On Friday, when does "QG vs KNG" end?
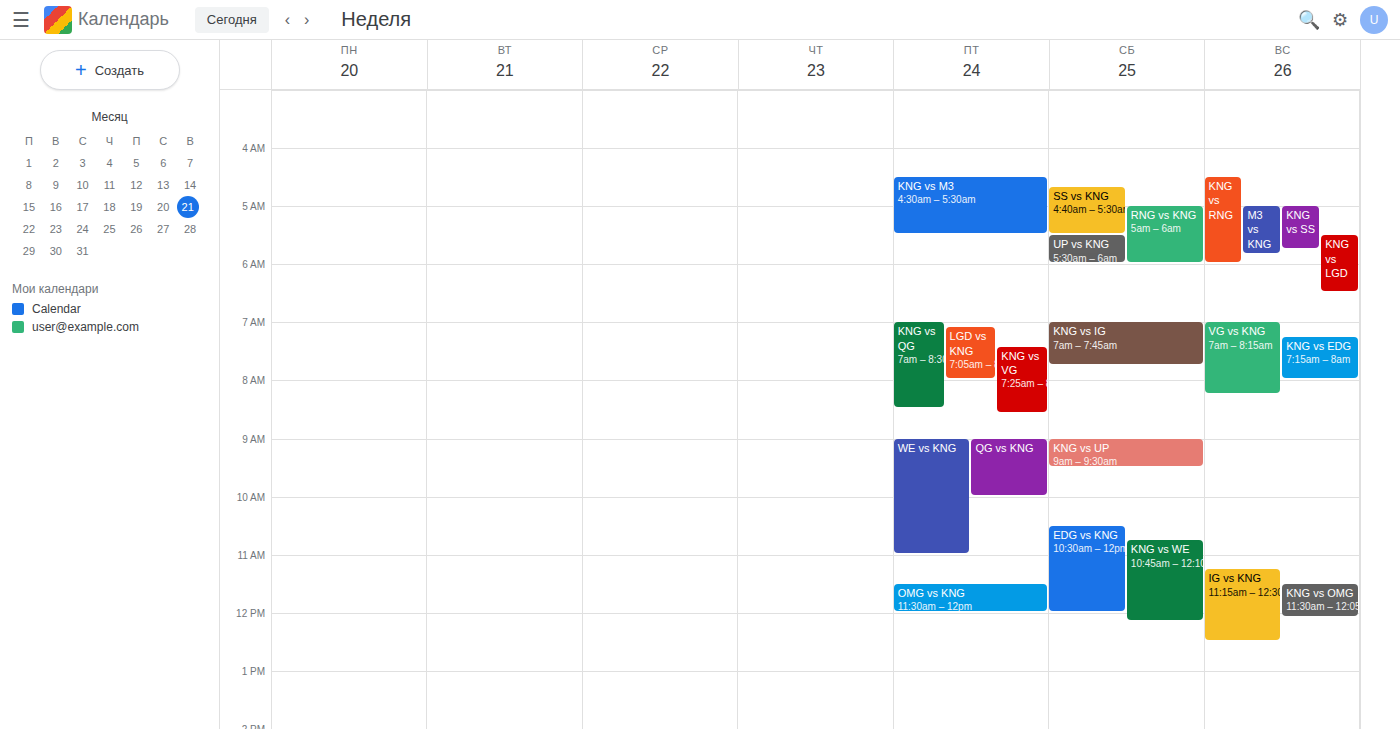
10:00 AM